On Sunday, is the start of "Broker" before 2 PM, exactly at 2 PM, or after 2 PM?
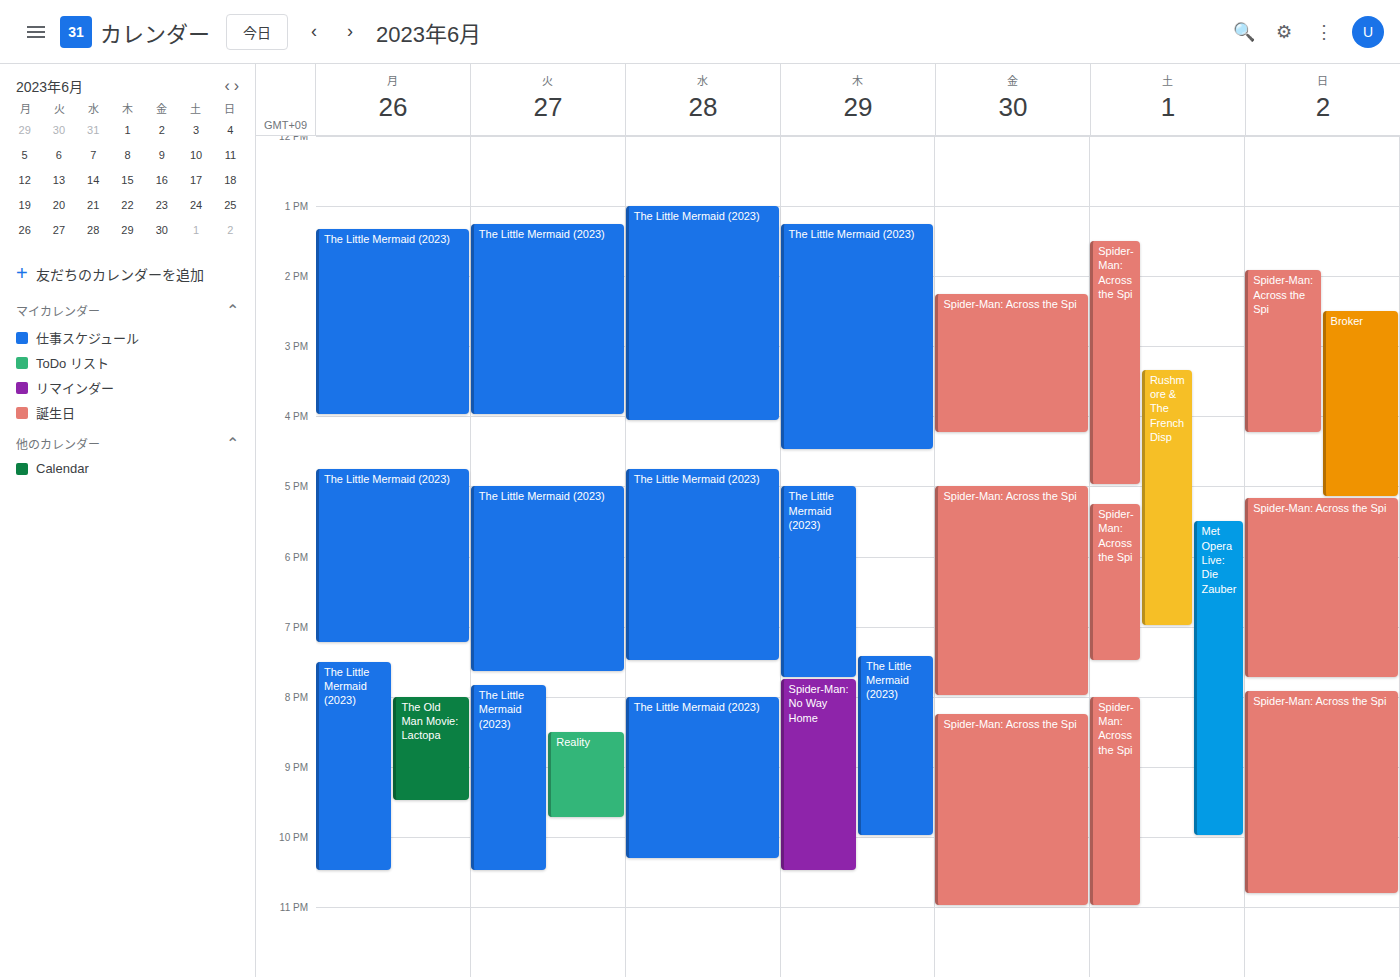
2:30 PM -- after 2 PM, 30 minutes below the 2 PM line.